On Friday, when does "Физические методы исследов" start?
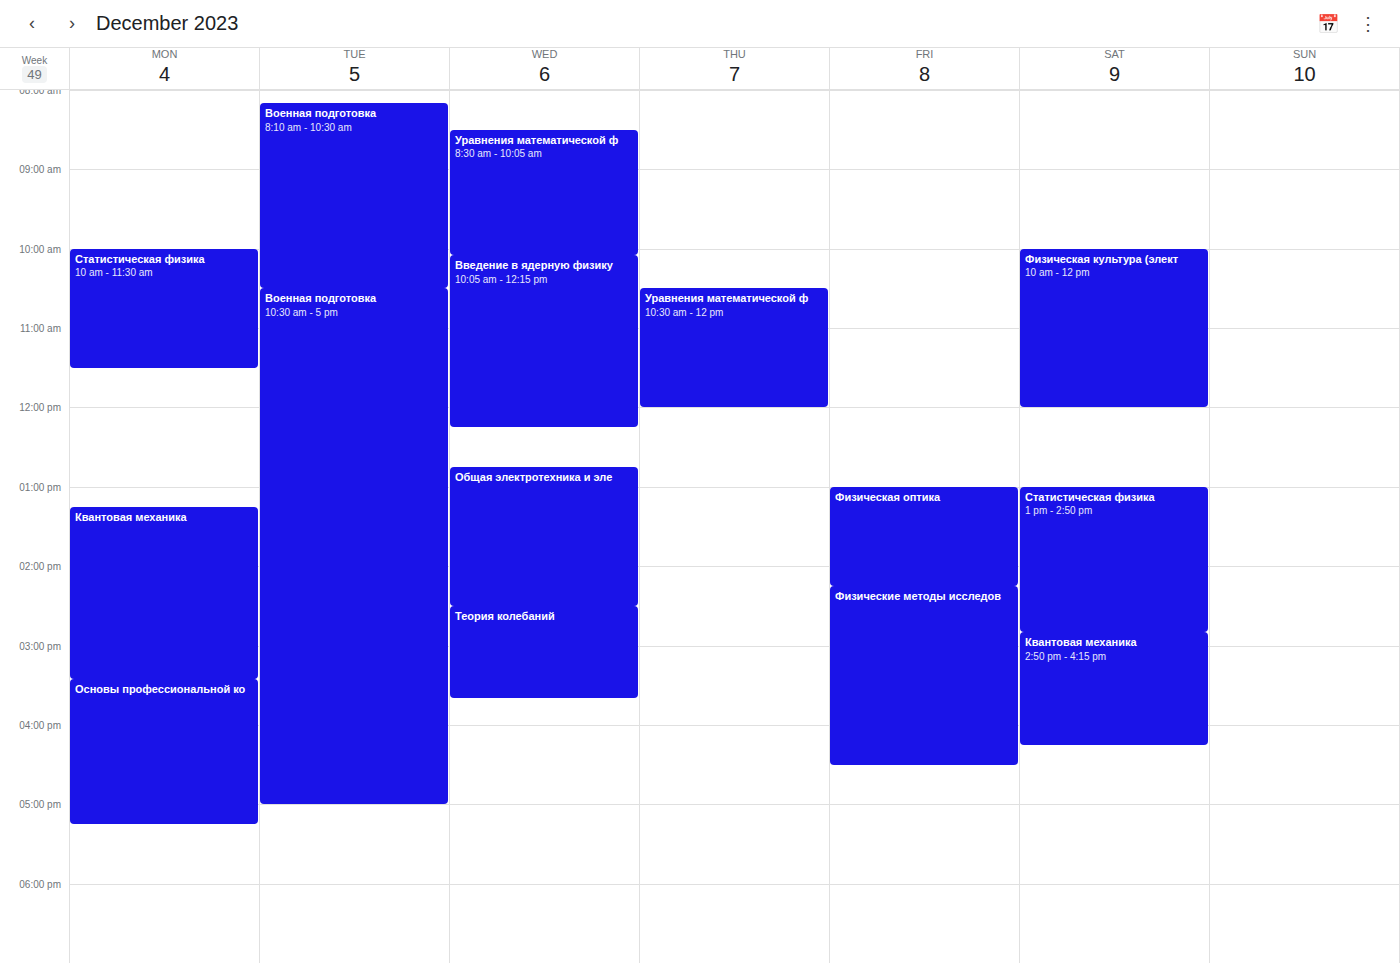
14:15